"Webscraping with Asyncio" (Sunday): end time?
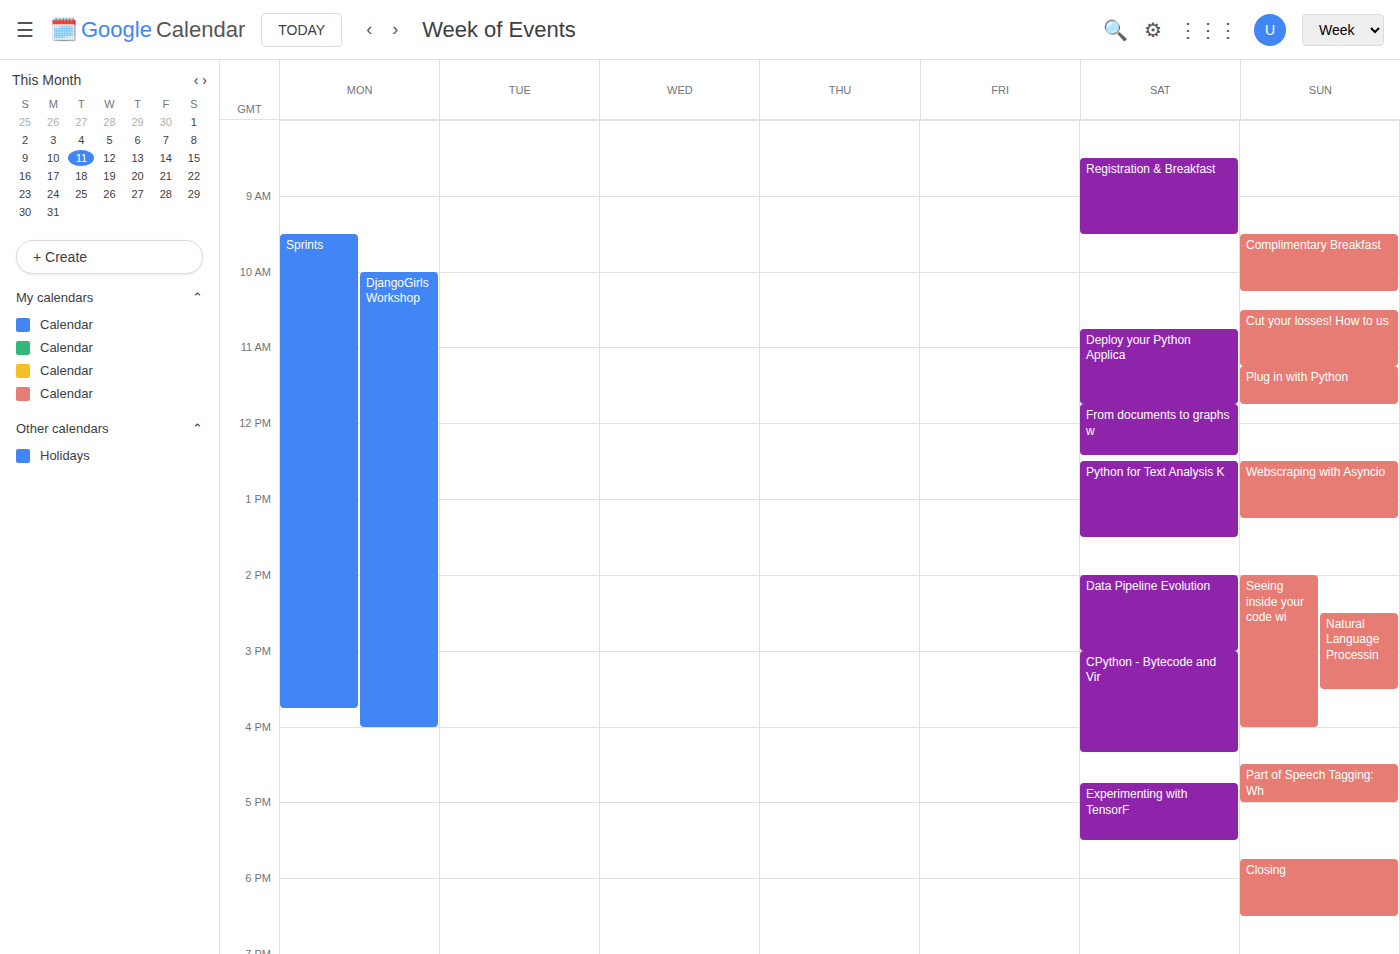
1:15 PM